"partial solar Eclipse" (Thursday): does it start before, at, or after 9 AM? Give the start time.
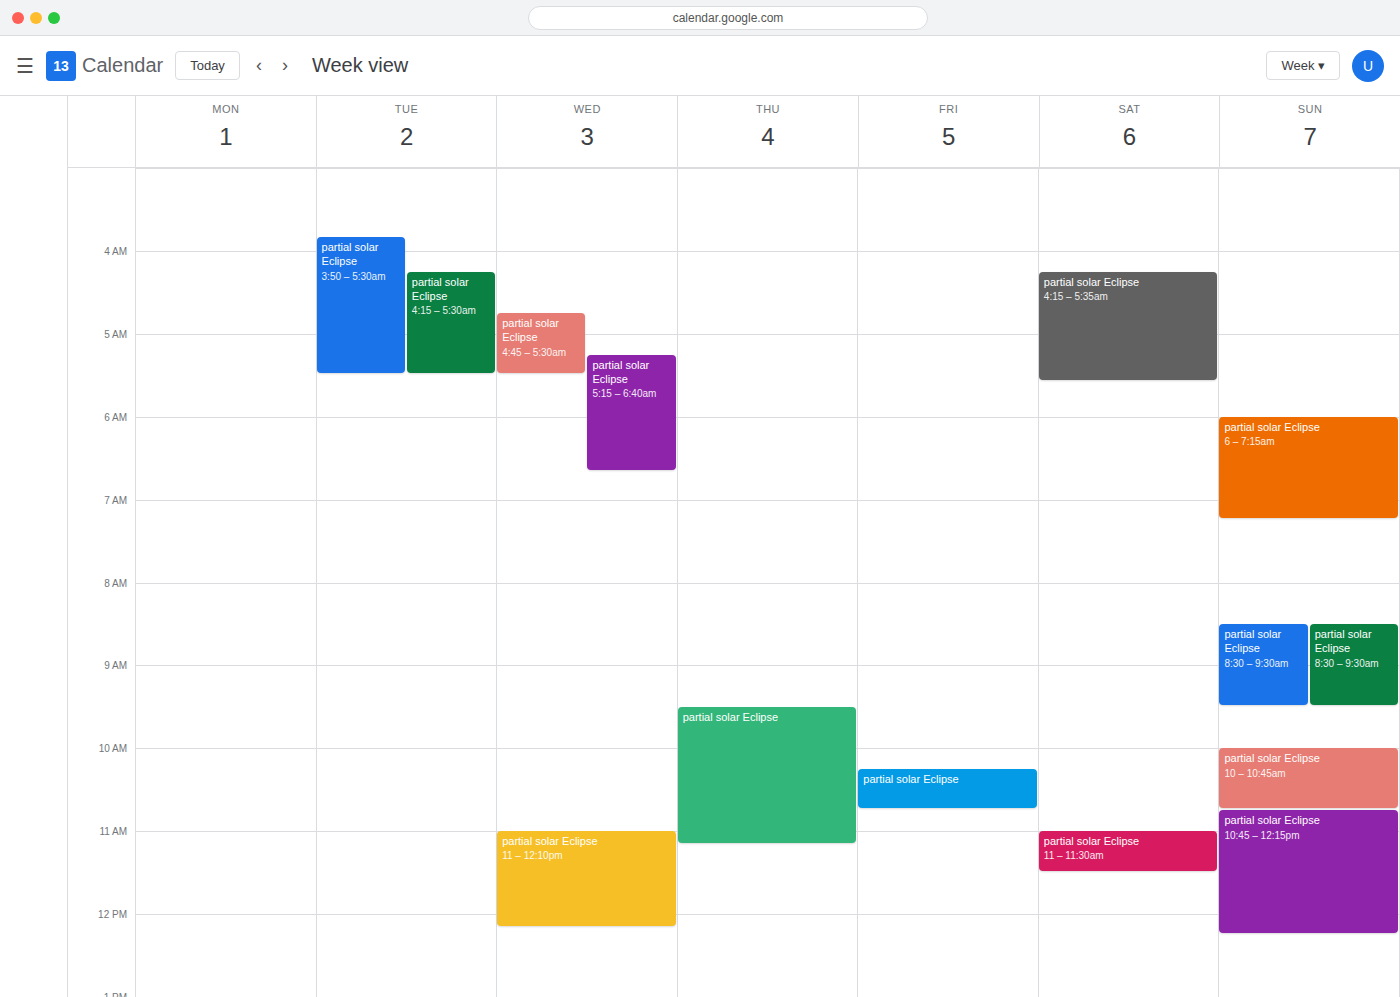
9:30 AM -- after 9 AM, 30 minutes below the 9 AM line.